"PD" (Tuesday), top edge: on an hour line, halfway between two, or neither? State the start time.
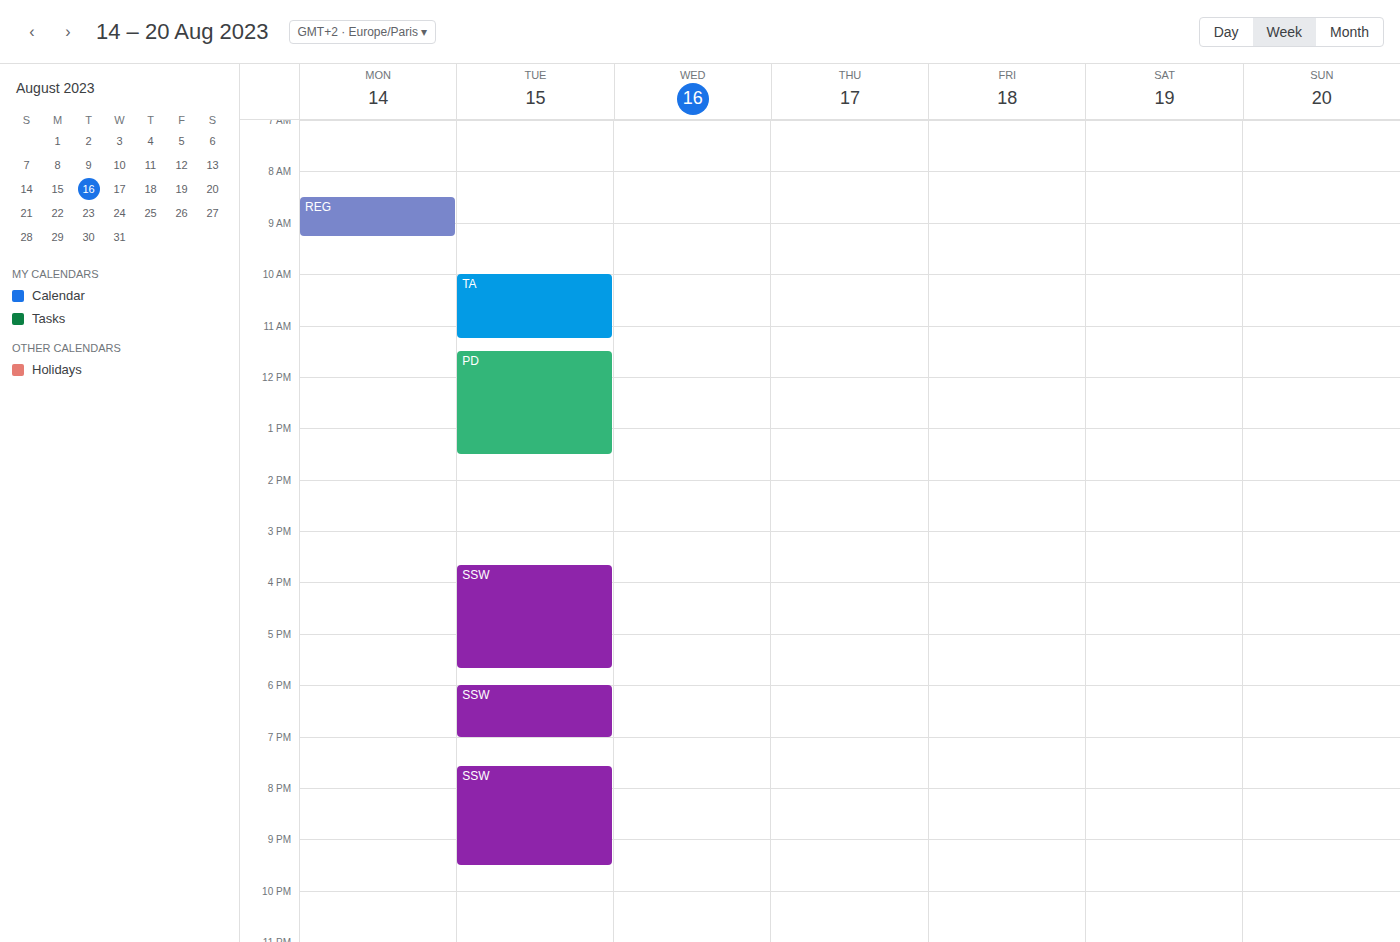
11:30 AM -- halfway between the 11 AM and 12 PM lines.